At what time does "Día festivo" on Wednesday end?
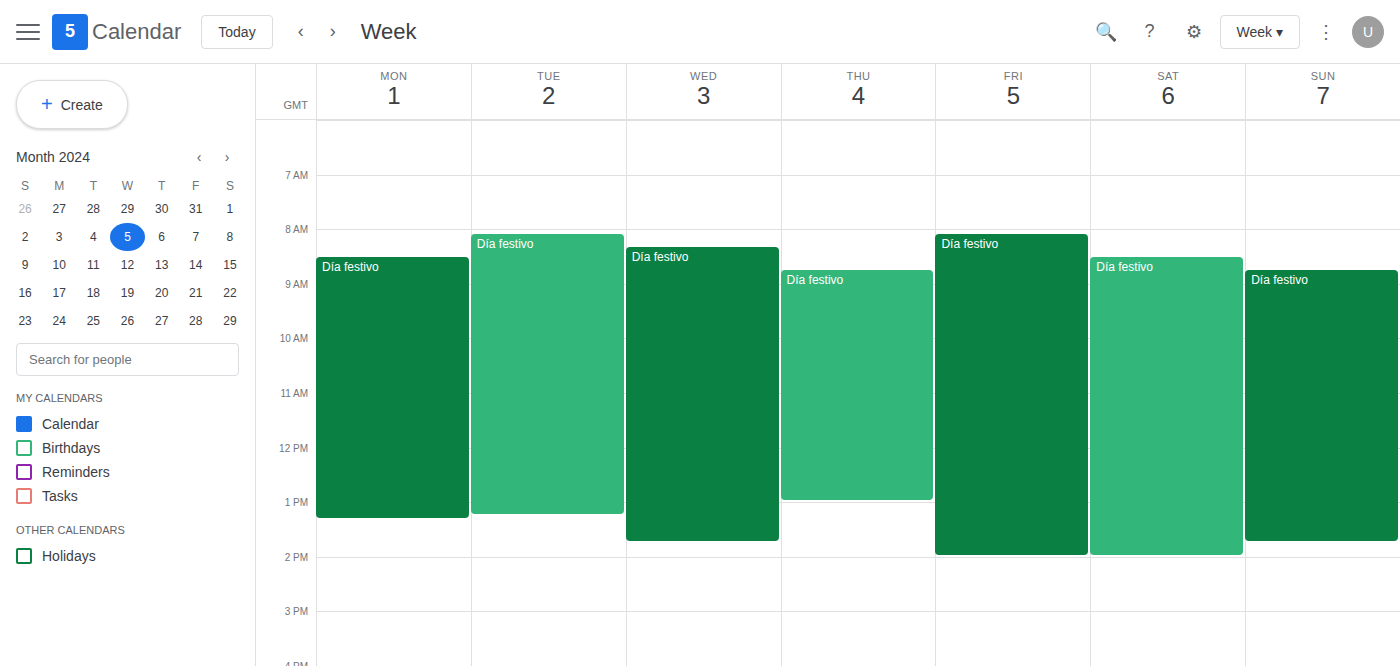
1:45 PM